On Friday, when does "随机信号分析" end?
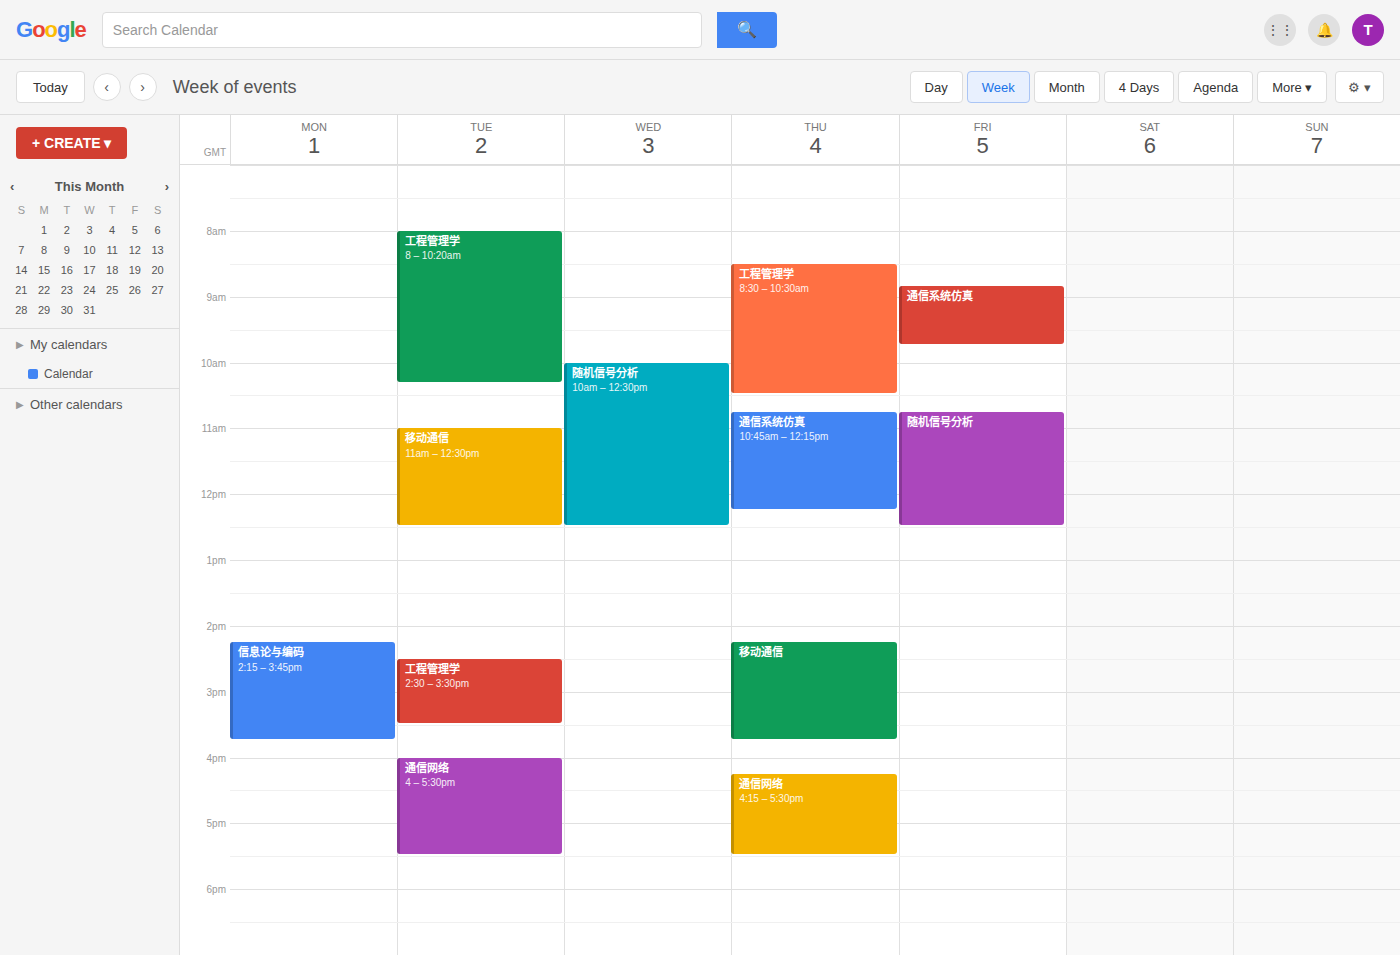
12:30 PM